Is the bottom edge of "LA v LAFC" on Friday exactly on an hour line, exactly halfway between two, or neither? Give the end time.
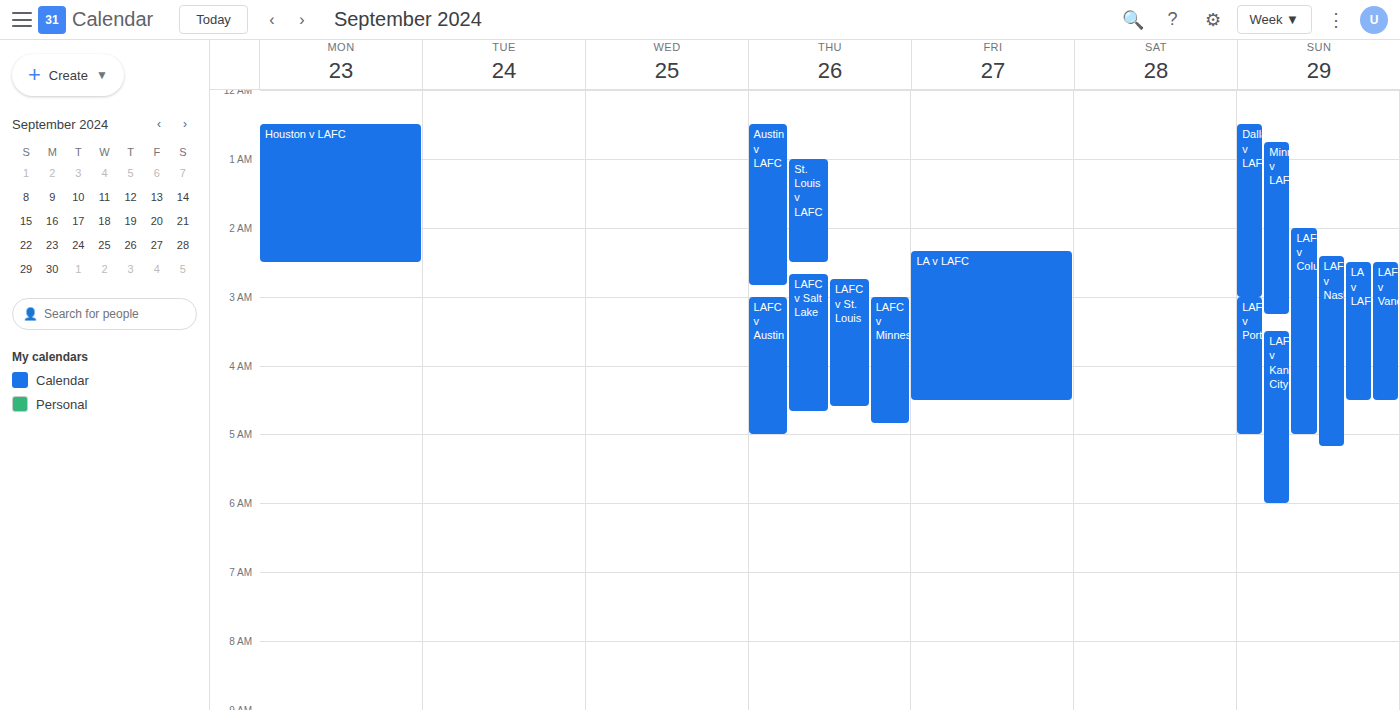
04:30 -- halfway between the 04:00 and 05:00 lines.